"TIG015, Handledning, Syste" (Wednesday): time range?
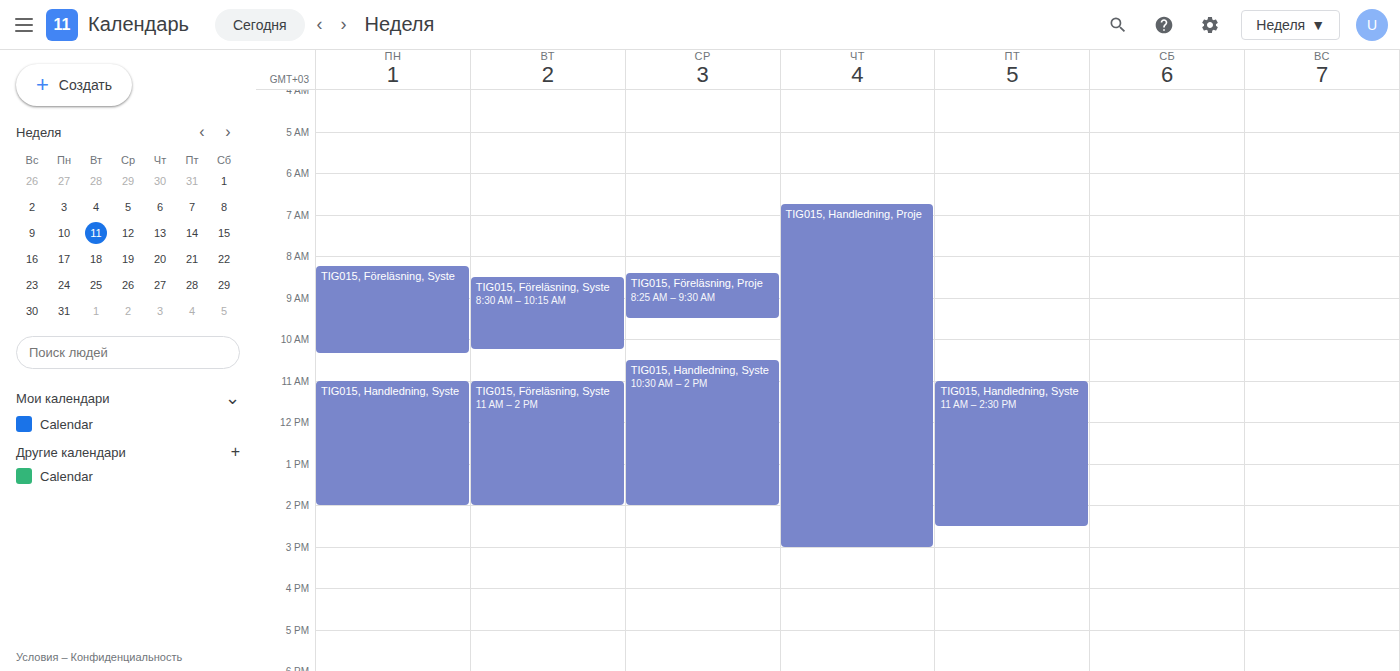
10:30 AM to 2:00 PM